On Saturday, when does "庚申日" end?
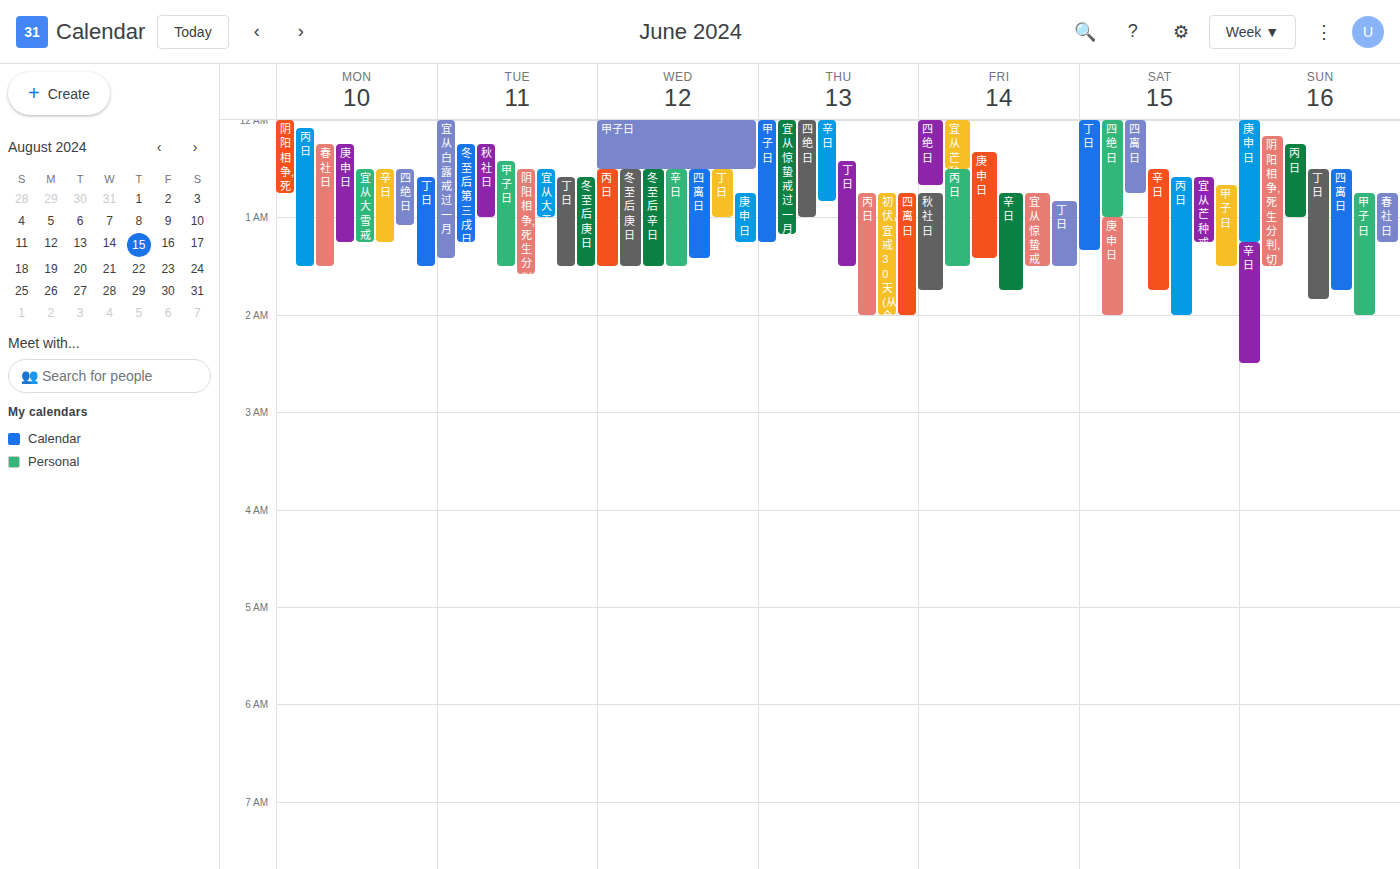
2:00 AM